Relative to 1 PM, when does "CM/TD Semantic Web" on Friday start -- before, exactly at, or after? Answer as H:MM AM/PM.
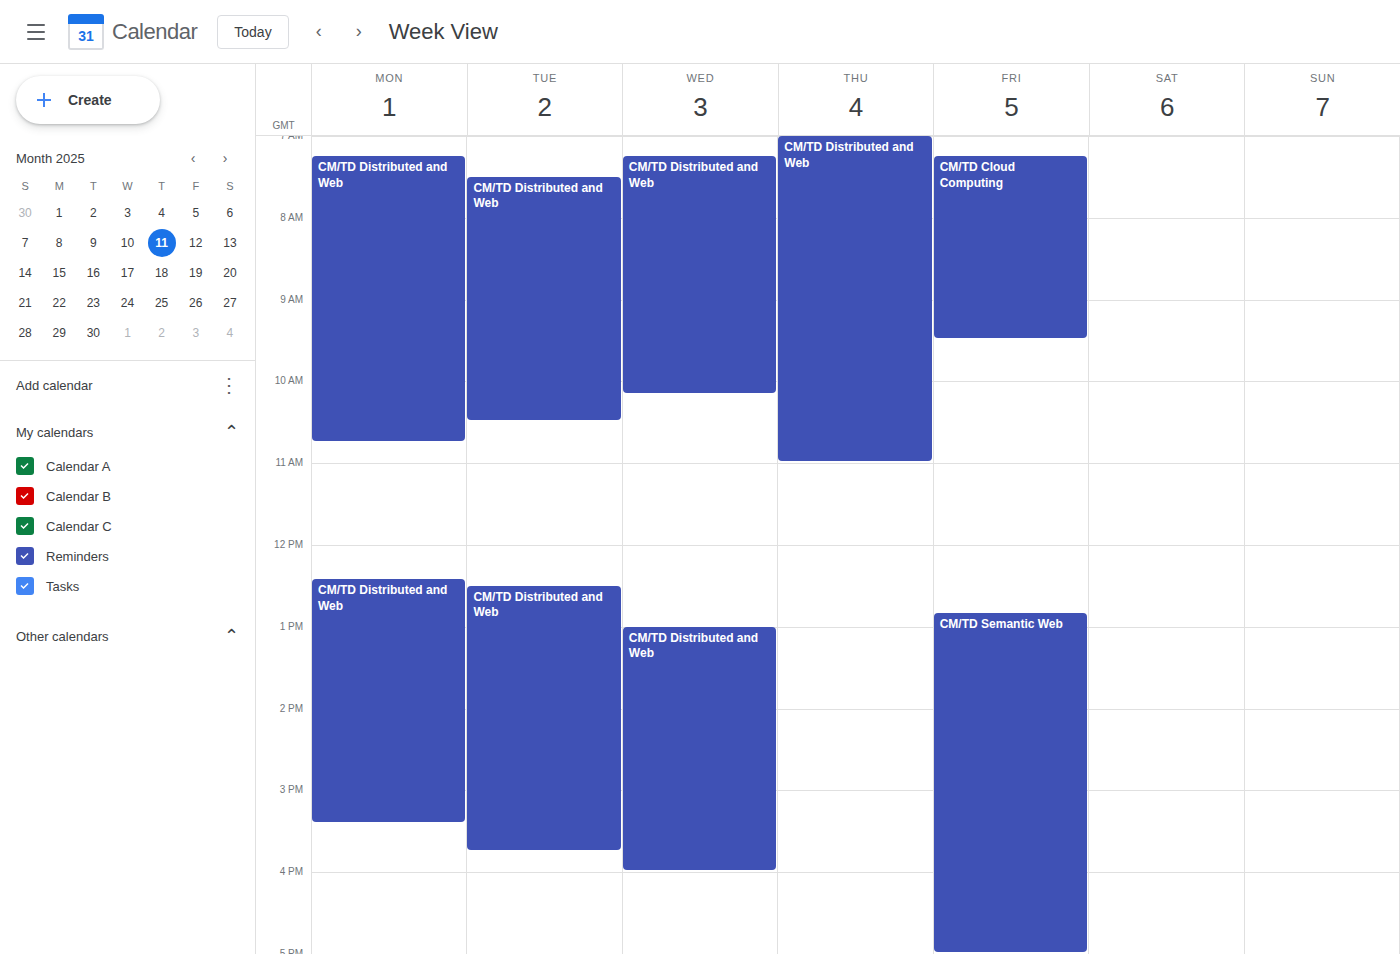
12:50 PM -- before 1 PM, 10 minutes above the 1 PM line.